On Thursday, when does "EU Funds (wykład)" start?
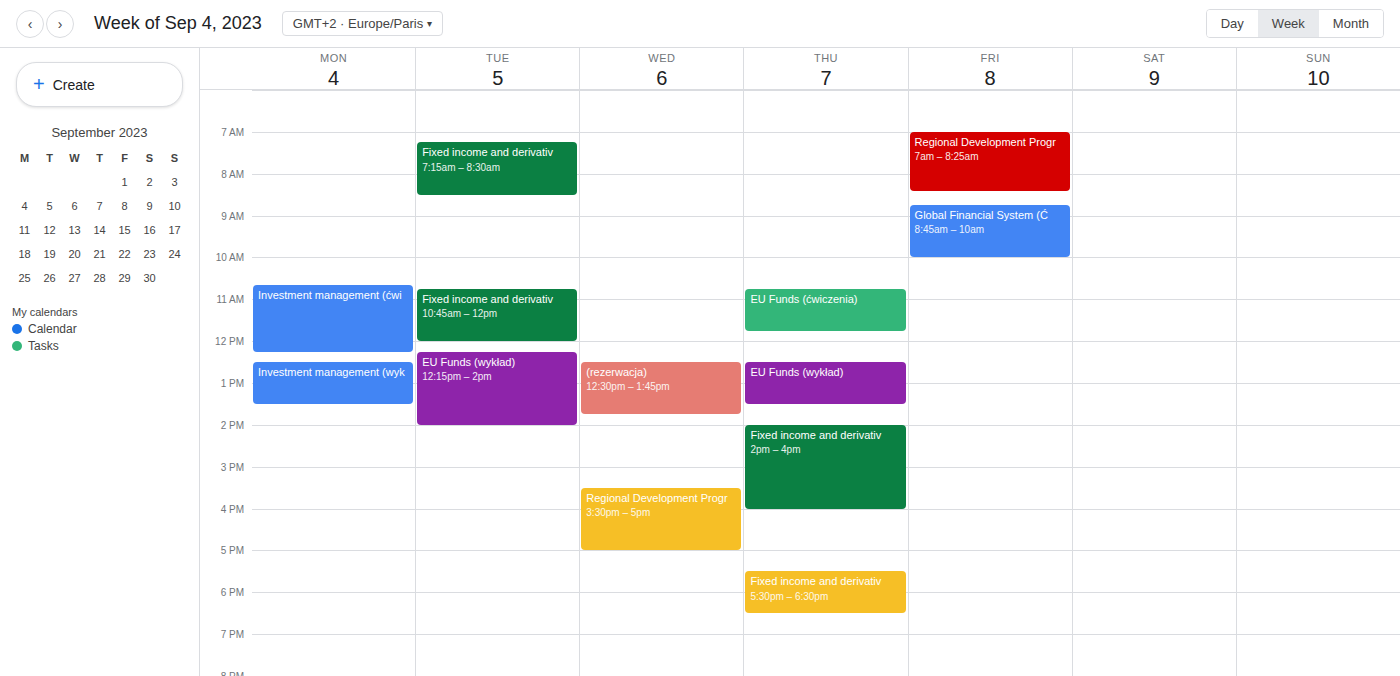
12:30 PM